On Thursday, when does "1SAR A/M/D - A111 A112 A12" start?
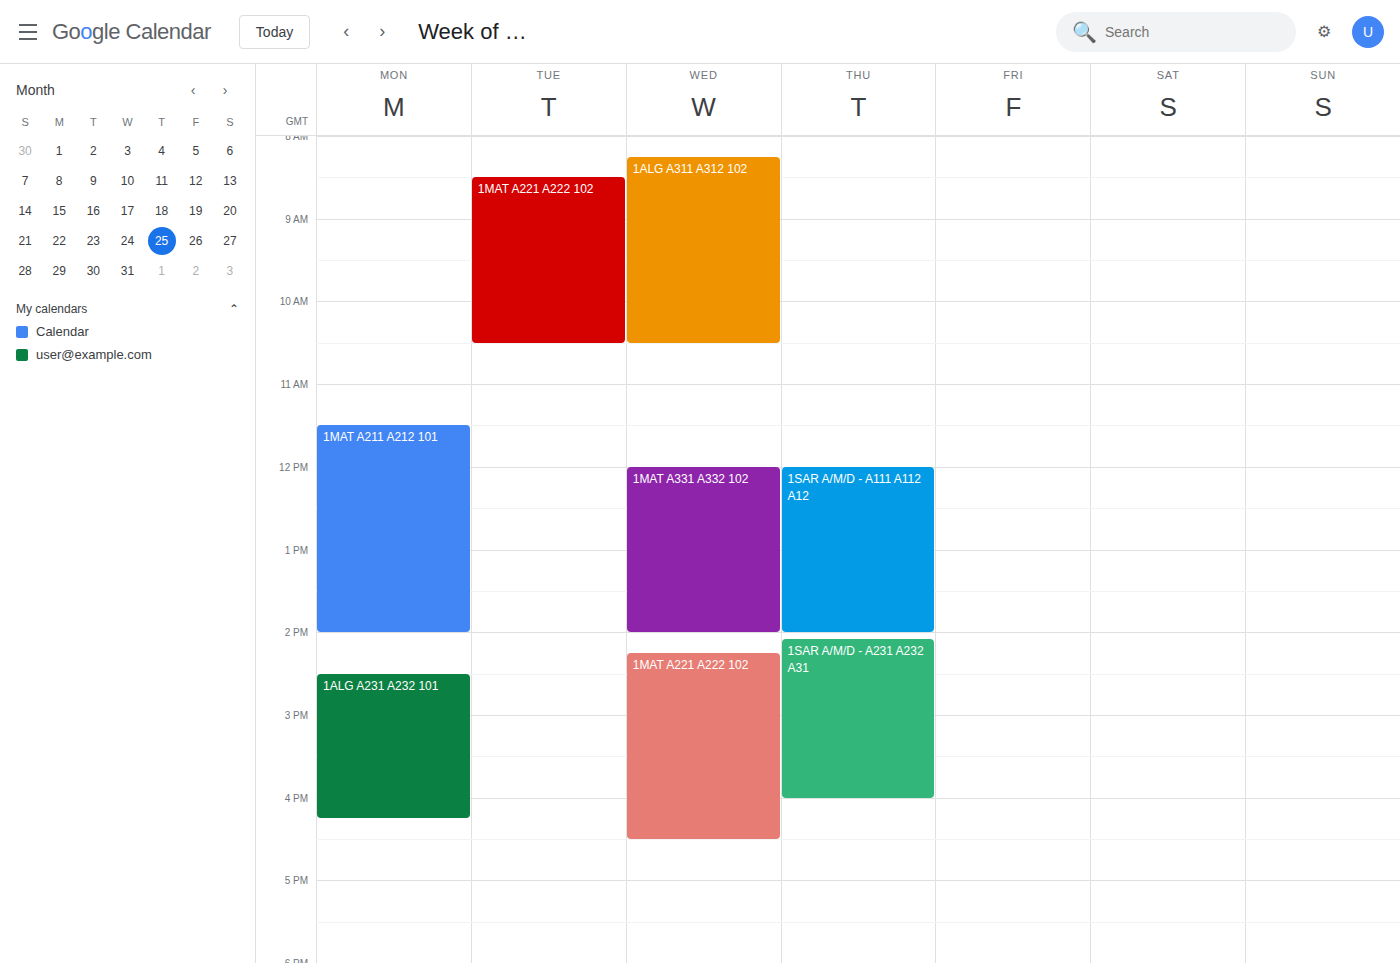
12:00 PM